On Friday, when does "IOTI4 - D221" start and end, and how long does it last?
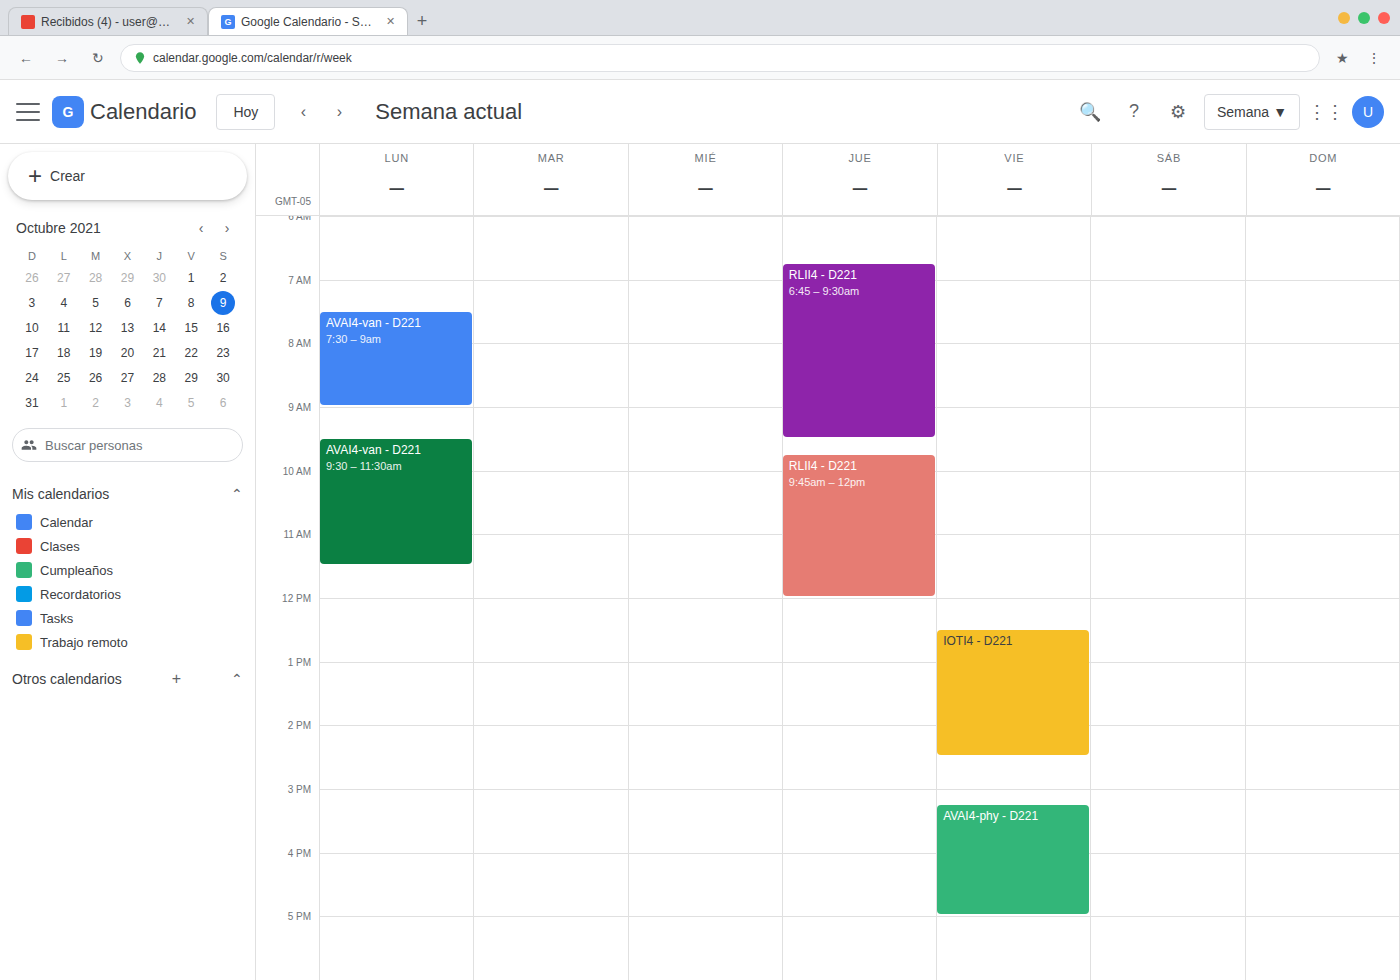
12:30 PM to 2:30 PM, 2 hours